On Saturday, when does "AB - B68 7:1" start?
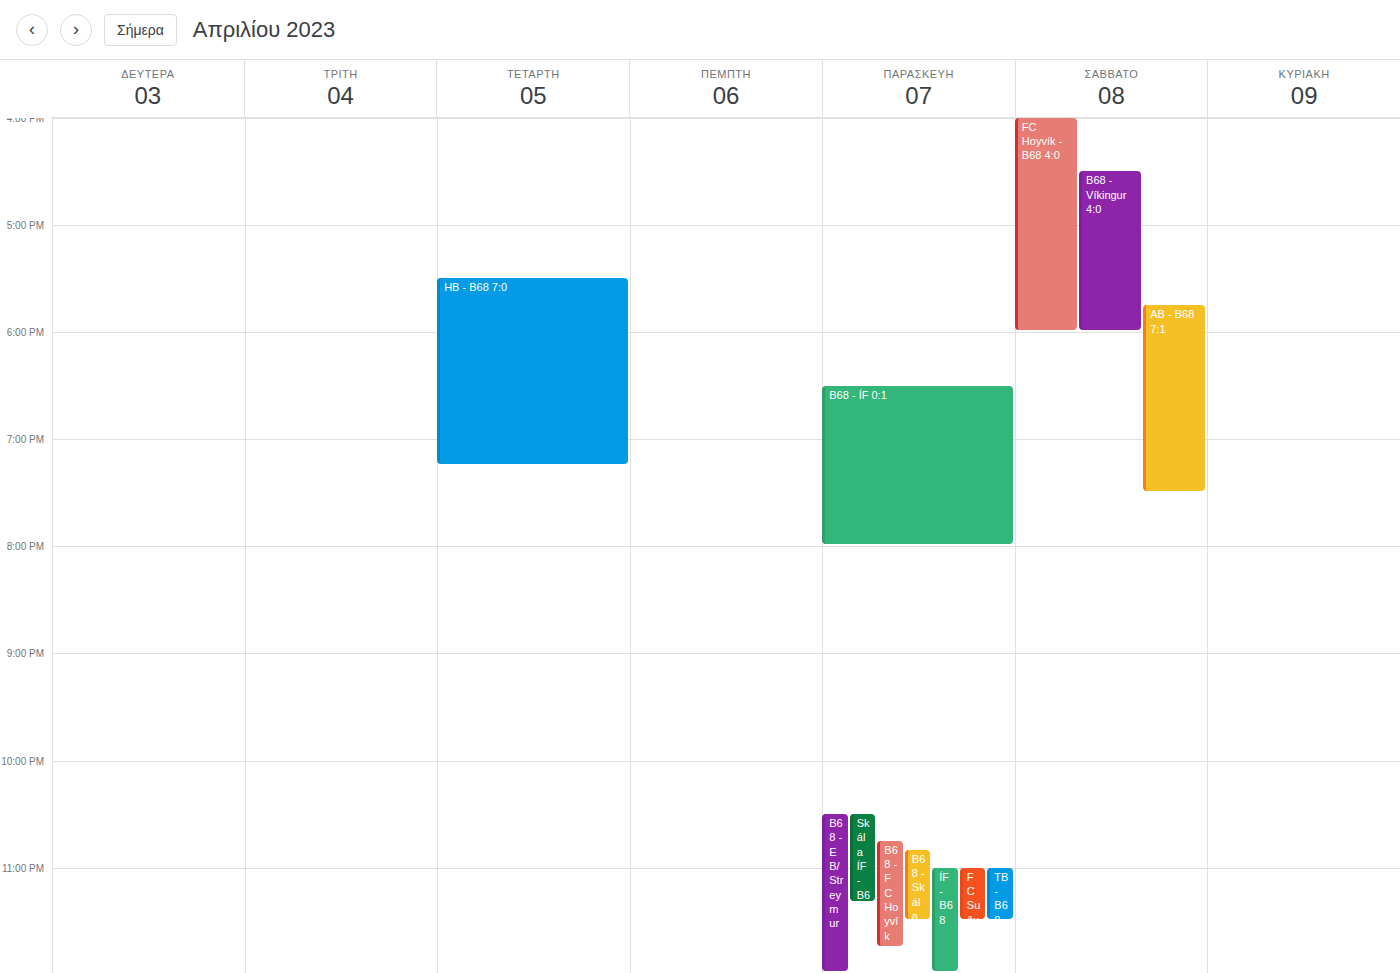
5:45 PM